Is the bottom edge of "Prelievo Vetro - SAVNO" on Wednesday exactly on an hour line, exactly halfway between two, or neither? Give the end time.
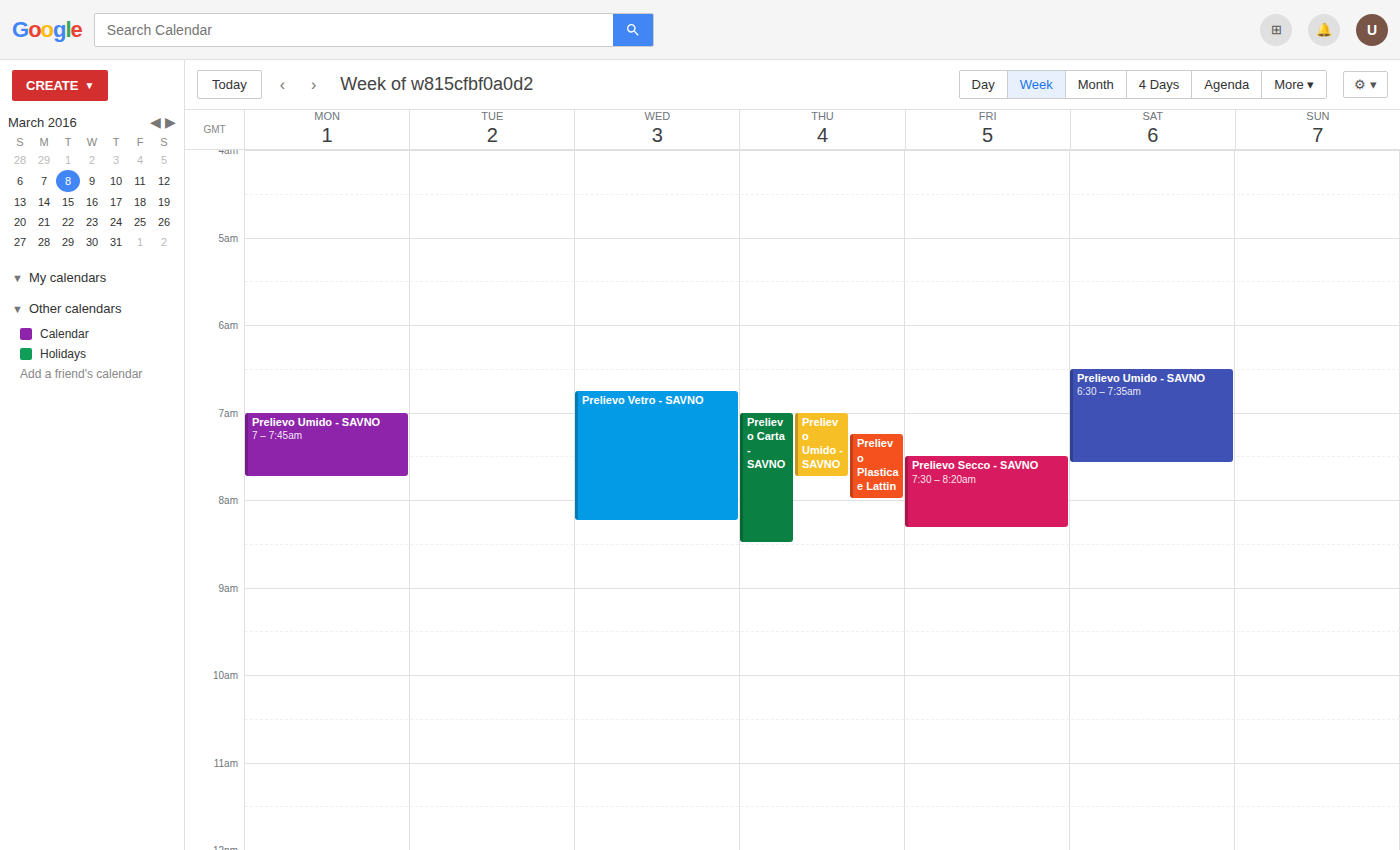
8:15 AM -- neither: a quarter of the way from the 8 AM line to the 9 AM line.